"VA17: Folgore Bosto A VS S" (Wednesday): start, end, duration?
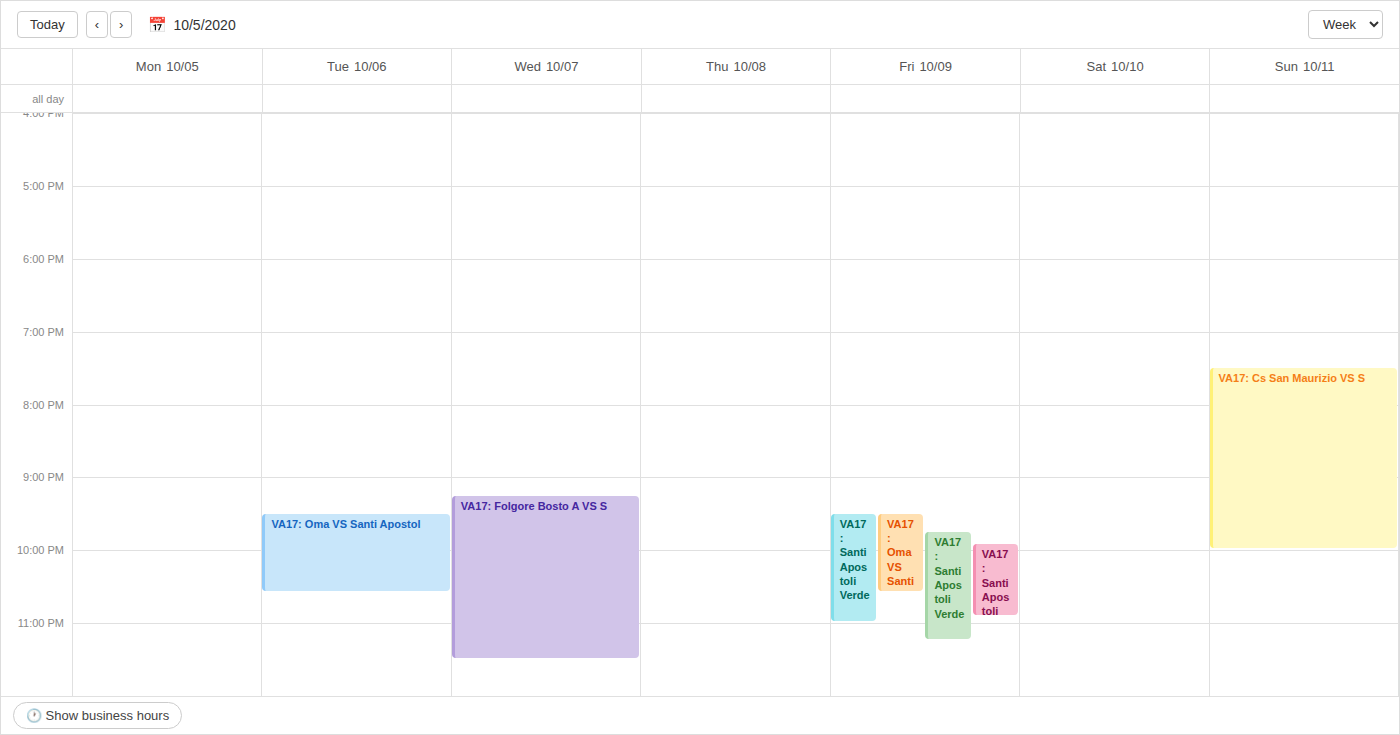
9:15 PM to 11:30 PM, 2 hours 15 minutes